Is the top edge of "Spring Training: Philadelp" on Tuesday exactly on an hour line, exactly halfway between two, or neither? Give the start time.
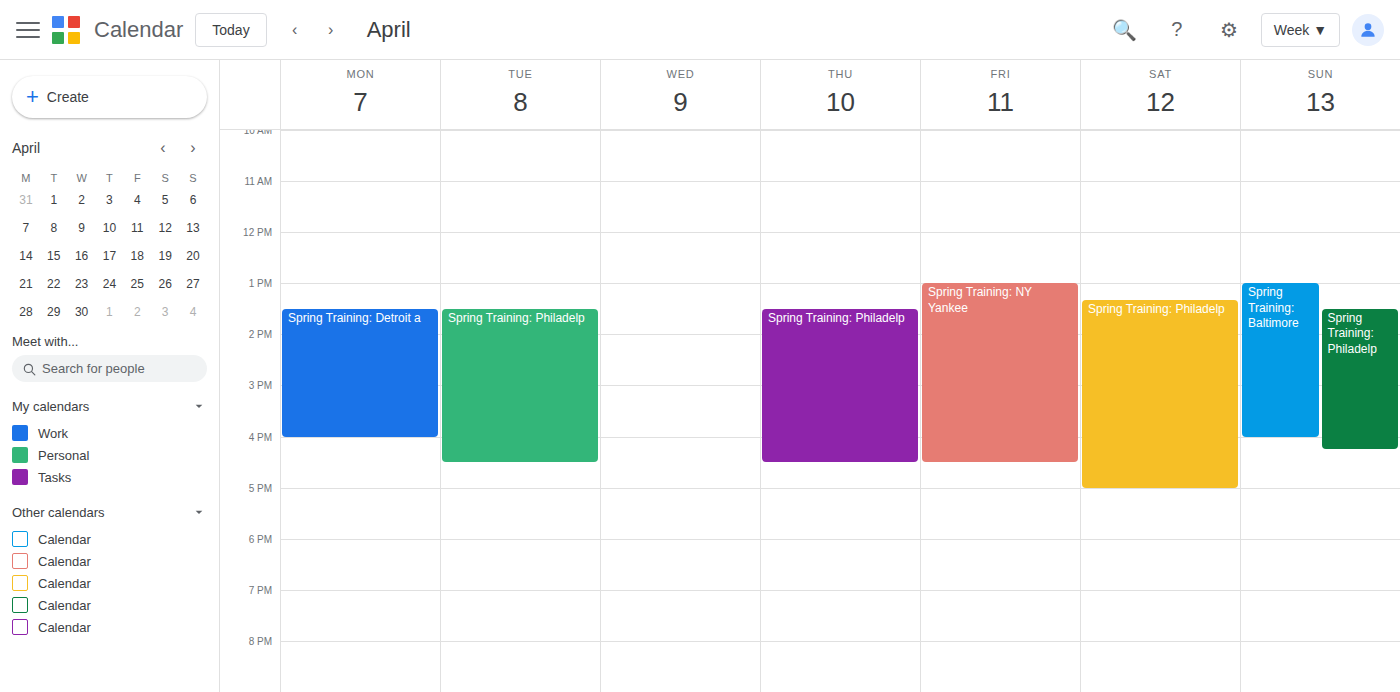
1:30 PM -- halfway between the 1 PM and 2 PM lines.